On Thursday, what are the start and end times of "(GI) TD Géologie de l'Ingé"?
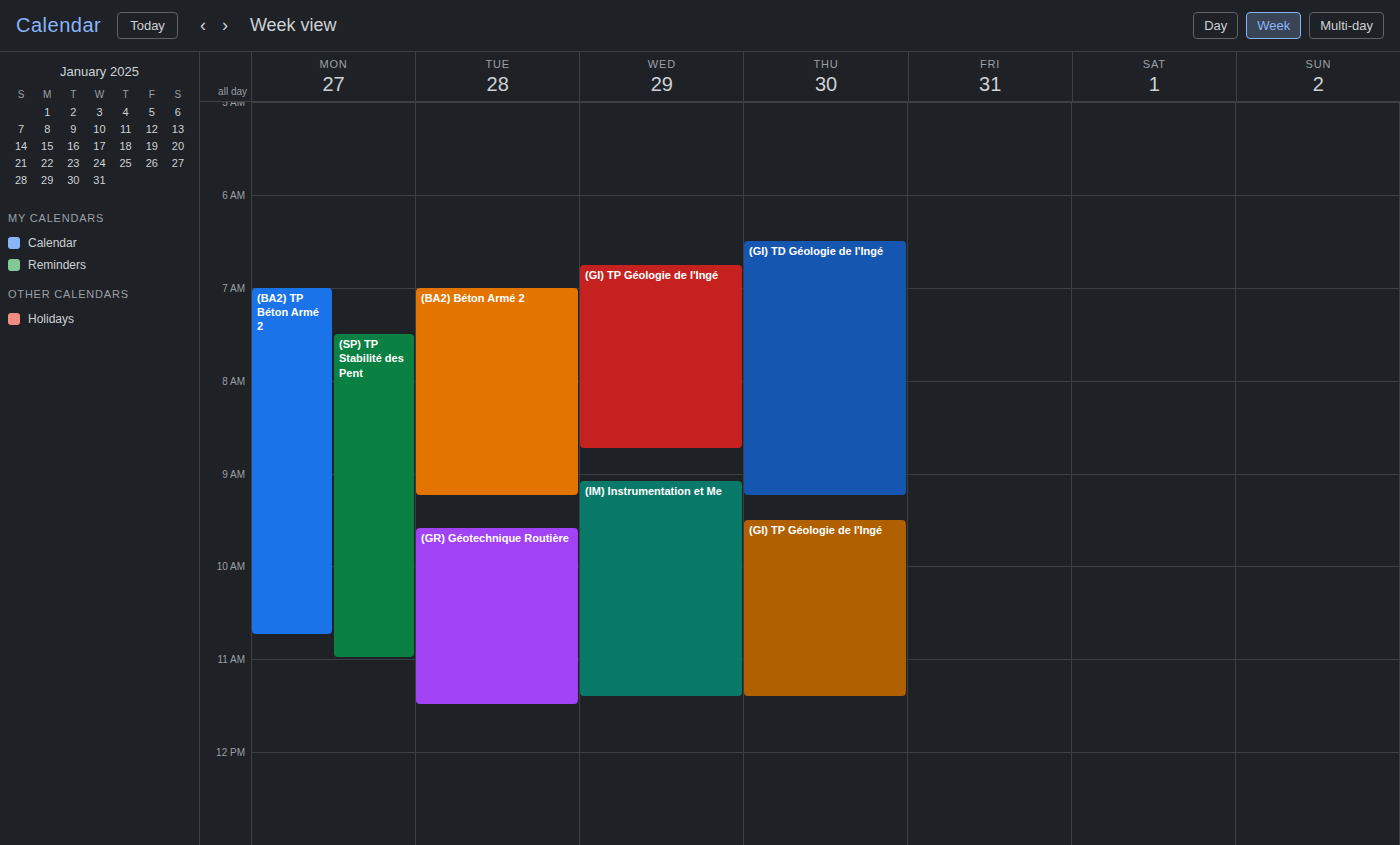
6:30 AM to 9:15 AM